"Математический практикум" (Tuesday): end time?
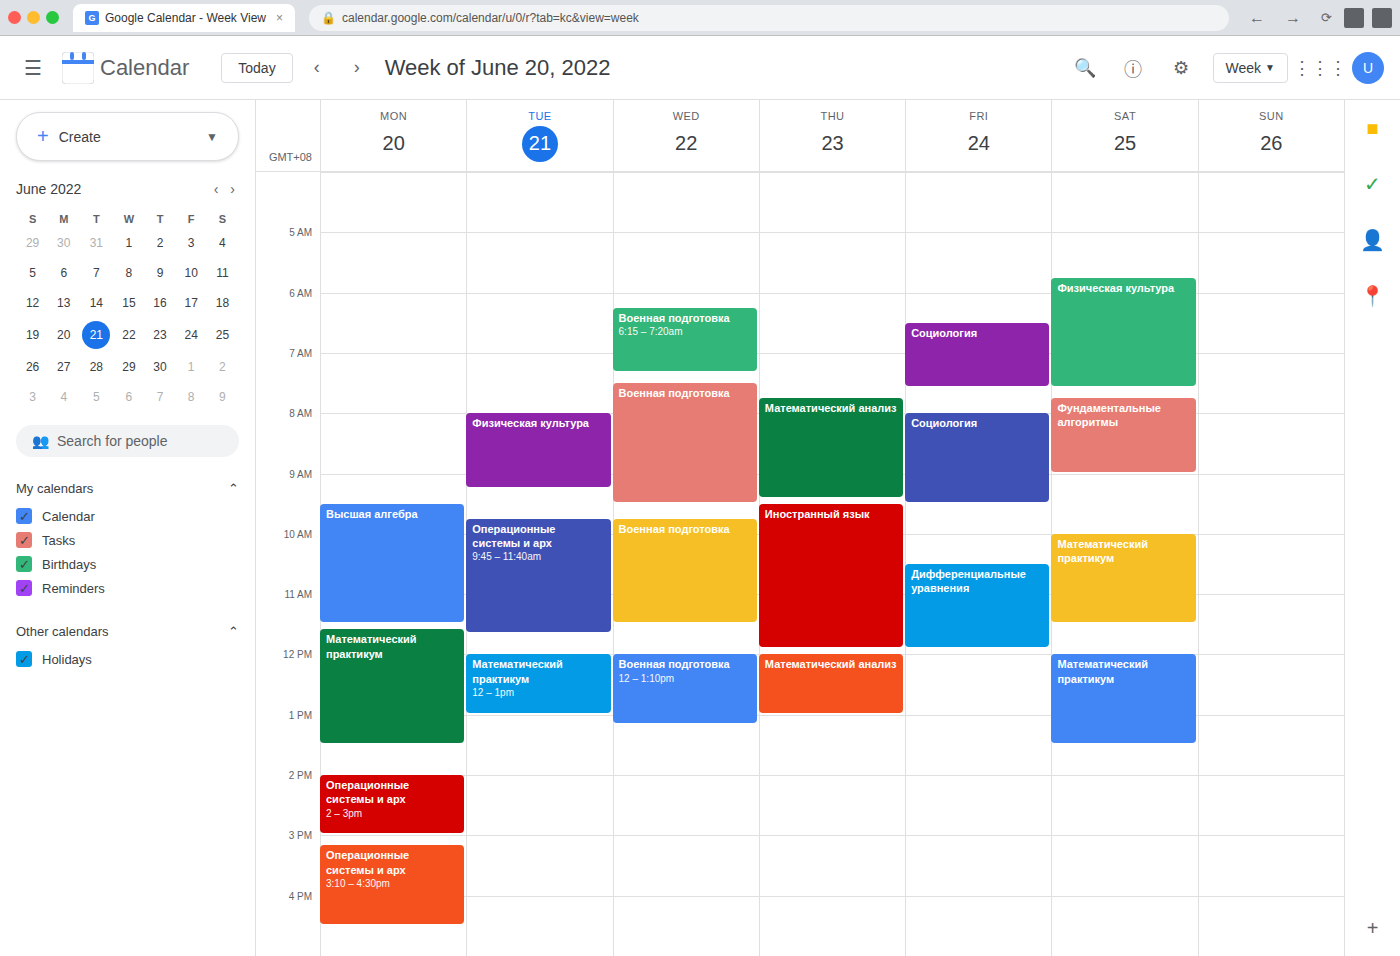
1:00 PM